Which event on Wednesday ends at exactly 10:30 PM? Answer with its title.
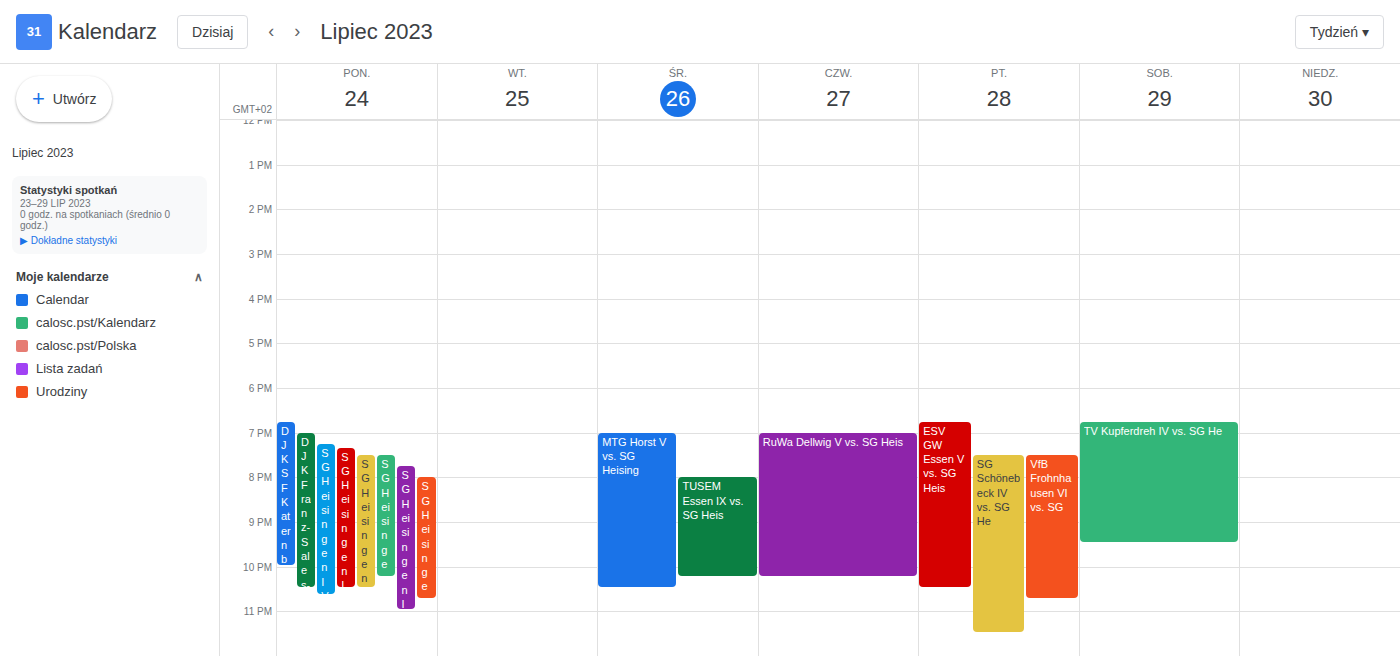
"MTG Horst V vs. SG Heising"